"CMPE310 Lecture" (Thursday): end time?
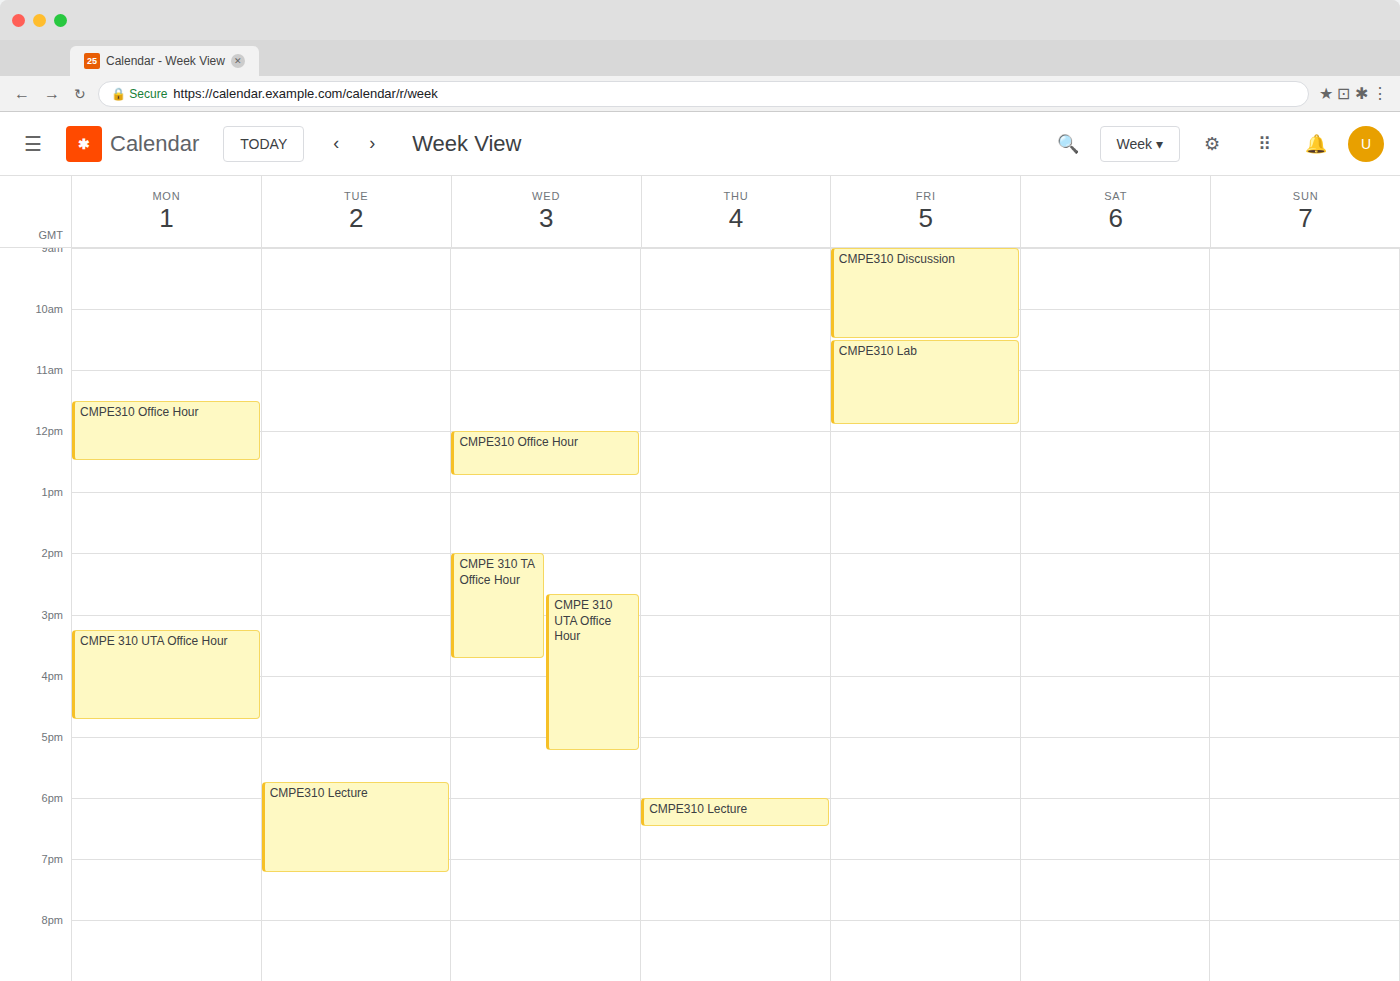
6:30 PM